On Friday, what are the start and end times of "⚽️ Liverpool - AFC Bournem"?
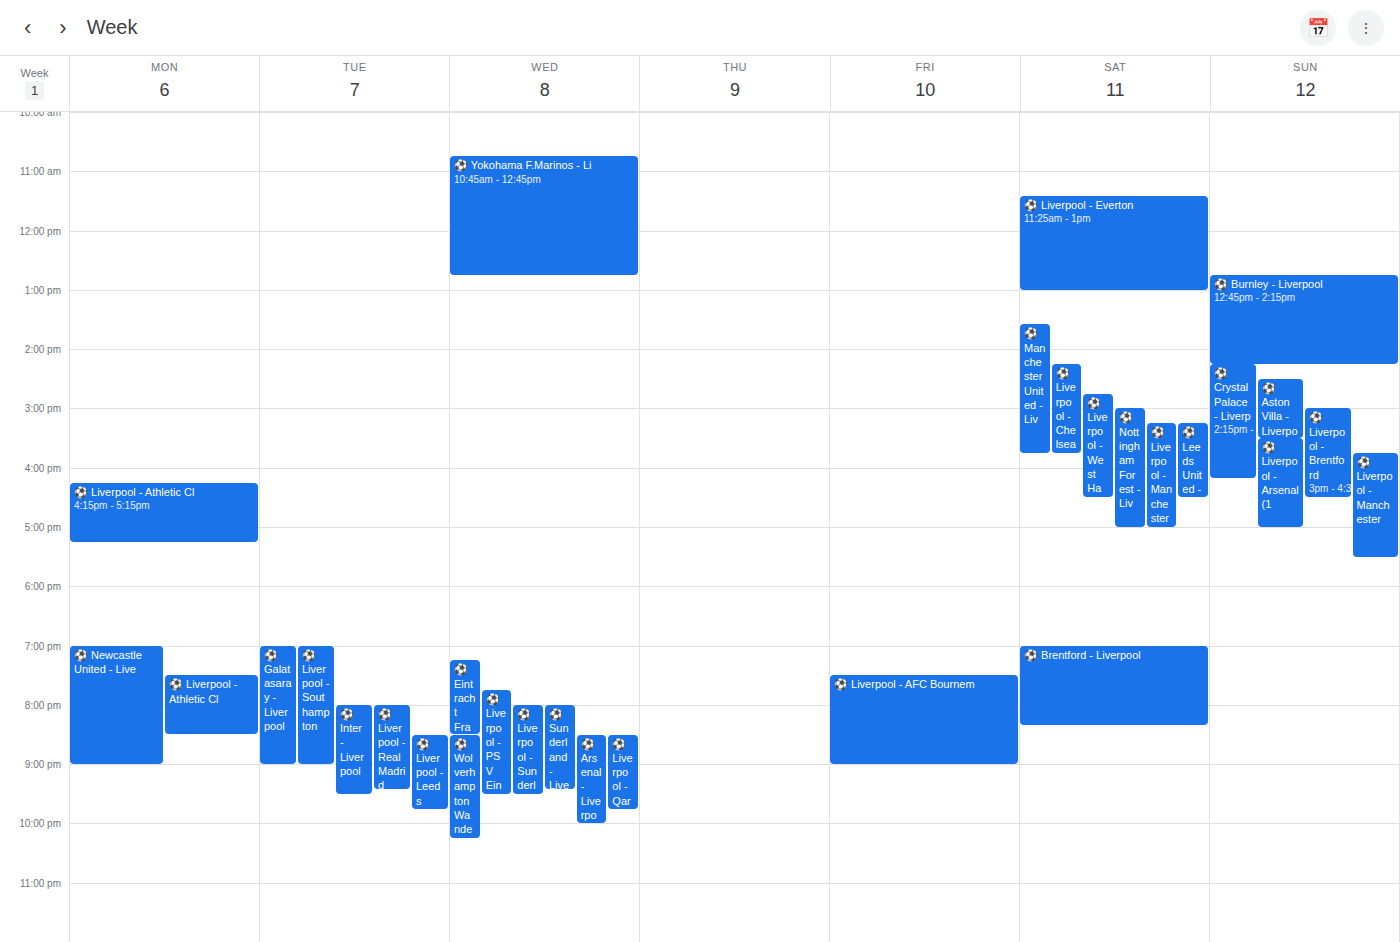
7:30 PM to 9:00 PM